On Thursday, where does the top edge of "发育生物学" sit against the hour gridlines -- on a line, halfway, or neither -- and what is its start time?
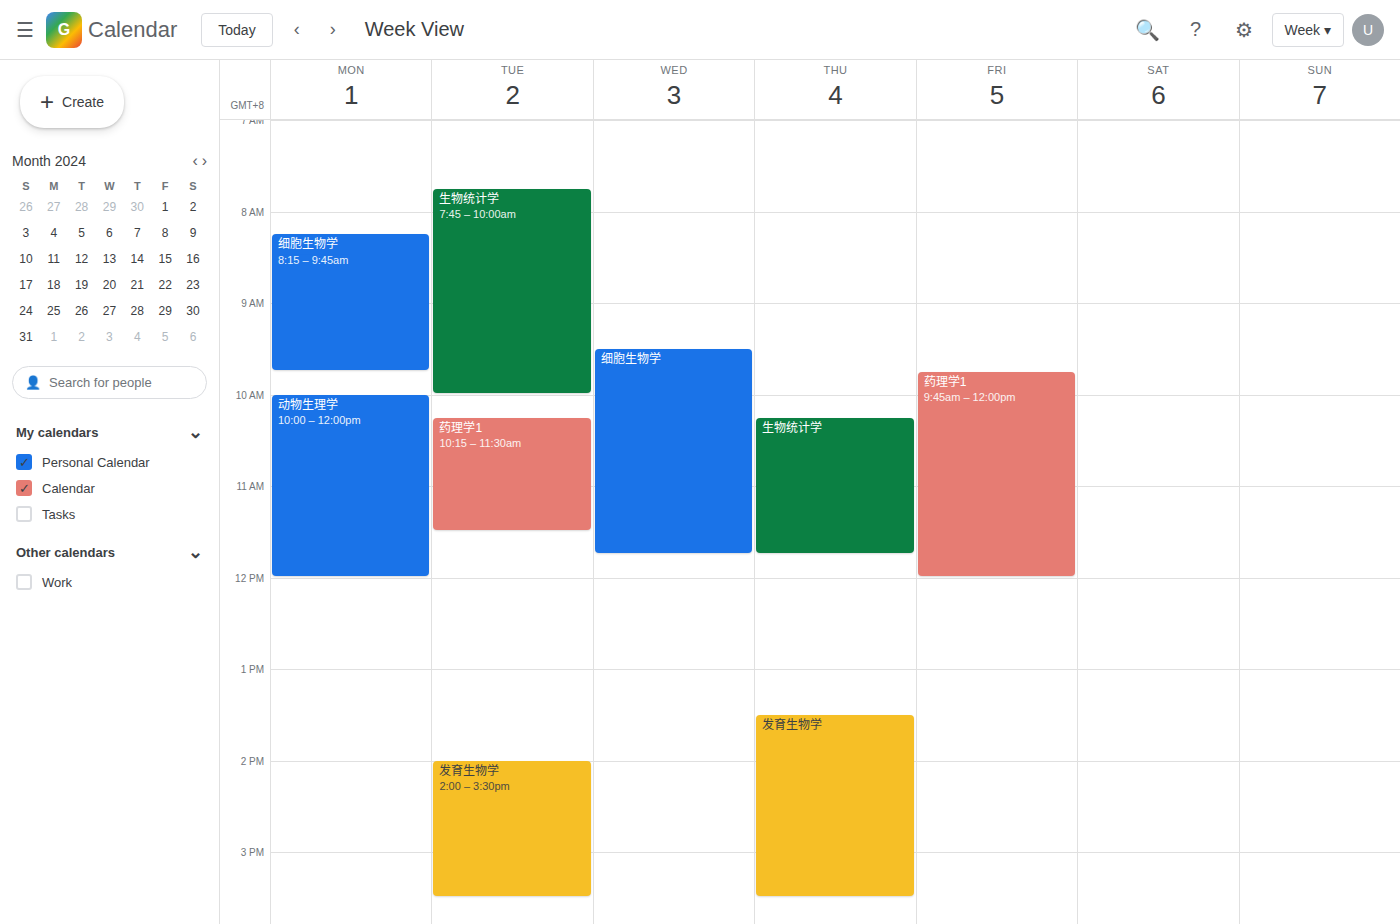
13:30 -- halfway between the 13:00 and 14:00 lines.